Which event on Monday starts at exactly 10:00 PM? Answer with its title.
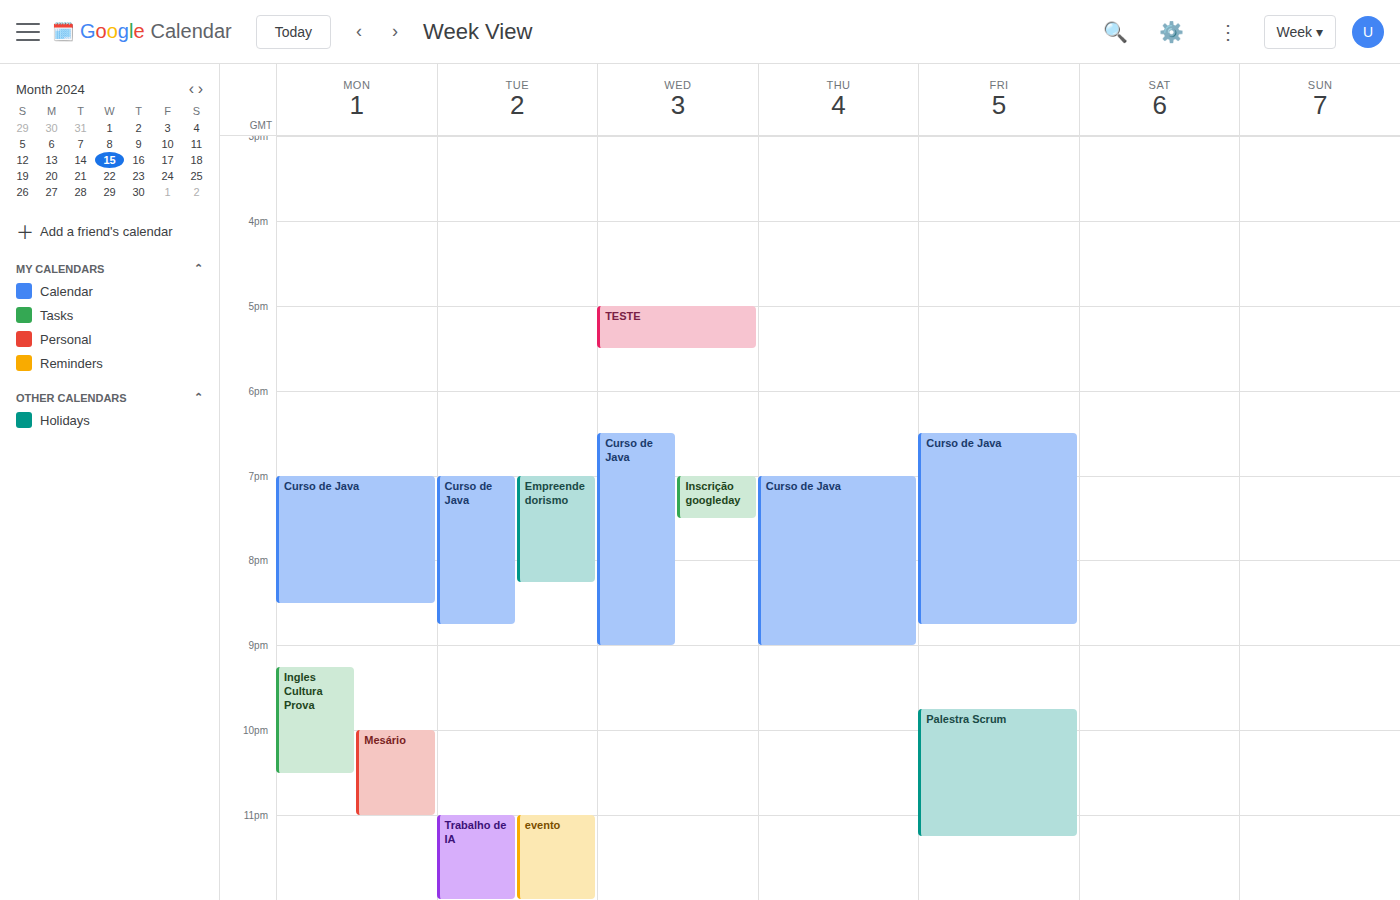
"Mesário"